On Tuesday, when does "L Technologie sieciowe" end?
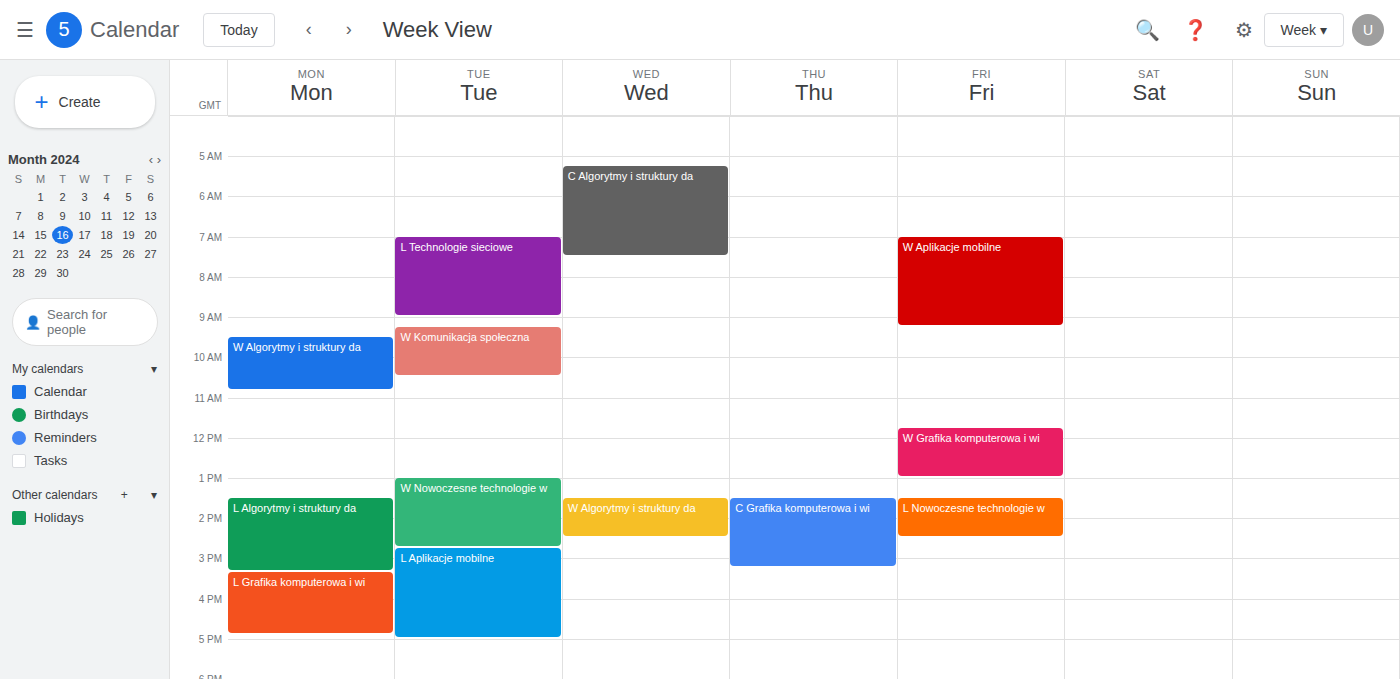
9:00 AM